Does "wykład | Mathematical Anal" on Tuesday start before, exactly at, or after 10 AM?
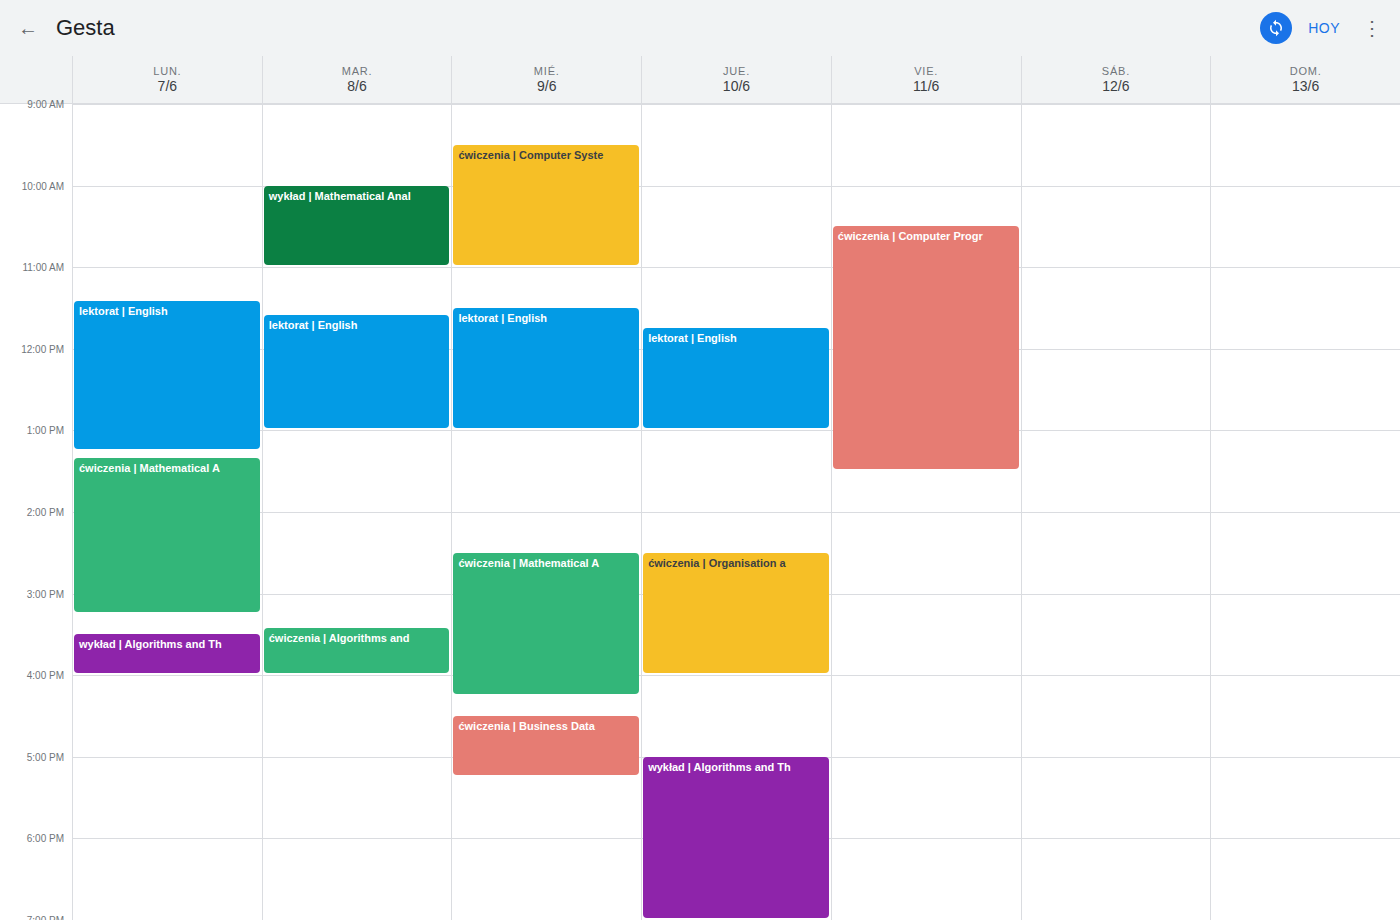
10:00 AM -- exactly at 10 AM, on the 10 AM line.